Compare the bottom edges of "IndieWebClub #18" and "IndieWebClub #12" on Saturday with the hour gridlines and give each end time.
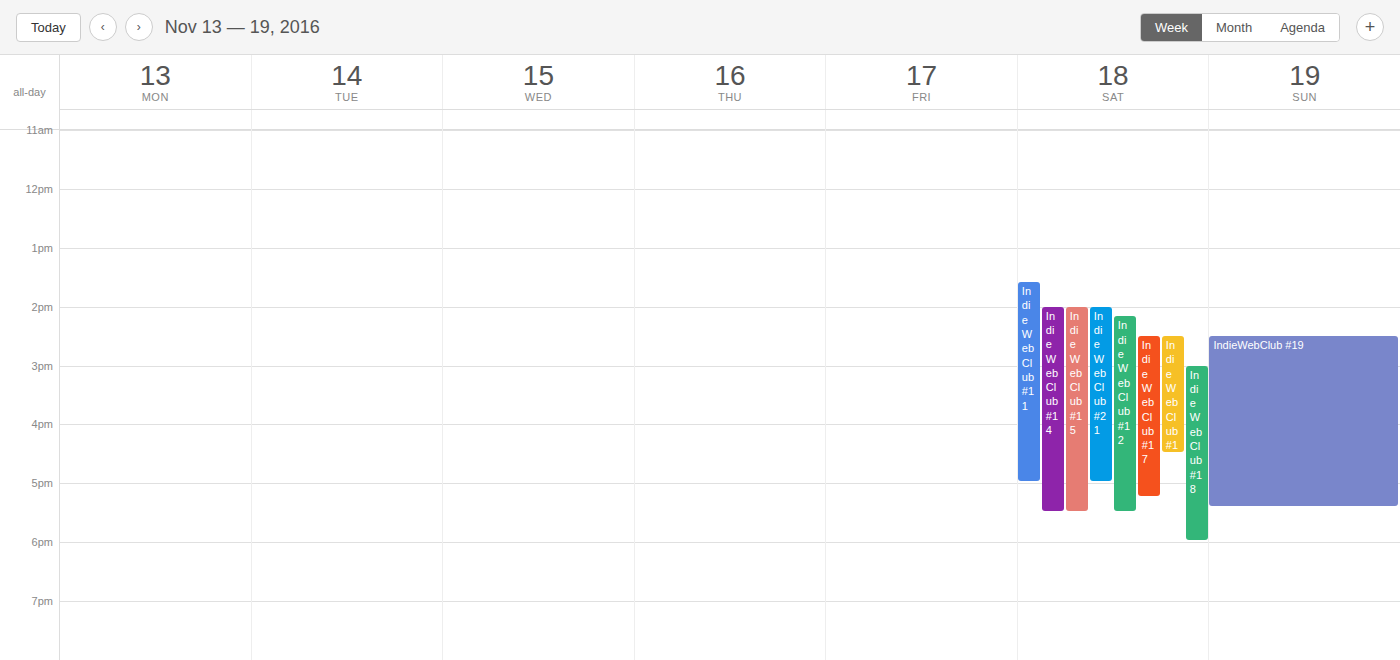
"IndieWebClub #18": 6:00 PM, exactly on the 6 PM line. "IndieWebClub #12": 5:30 PM, halfway between the 5 PM and 6 PM lines.